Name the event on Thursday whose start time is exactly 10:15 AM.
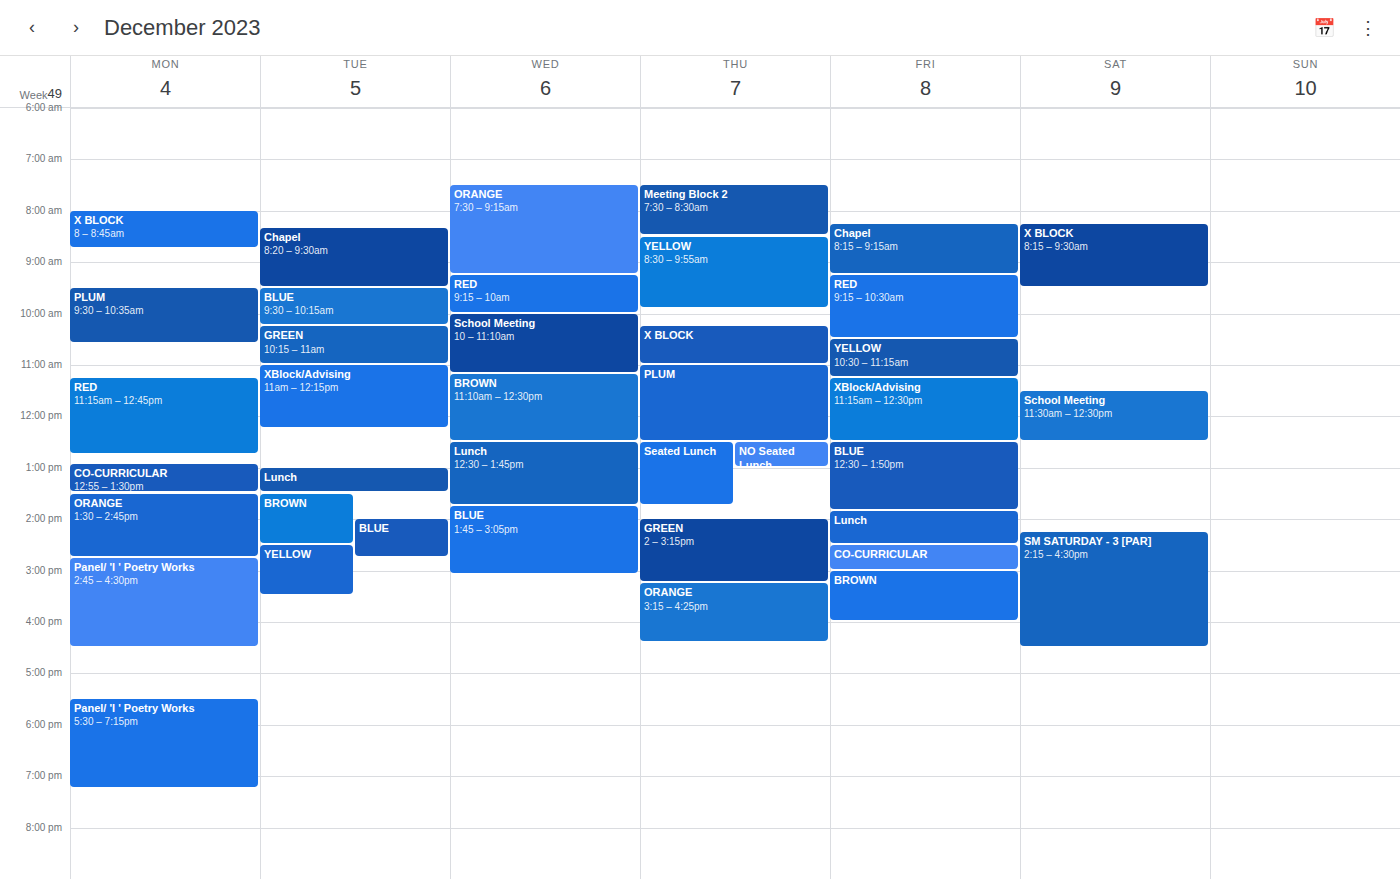
"X BLOCK"